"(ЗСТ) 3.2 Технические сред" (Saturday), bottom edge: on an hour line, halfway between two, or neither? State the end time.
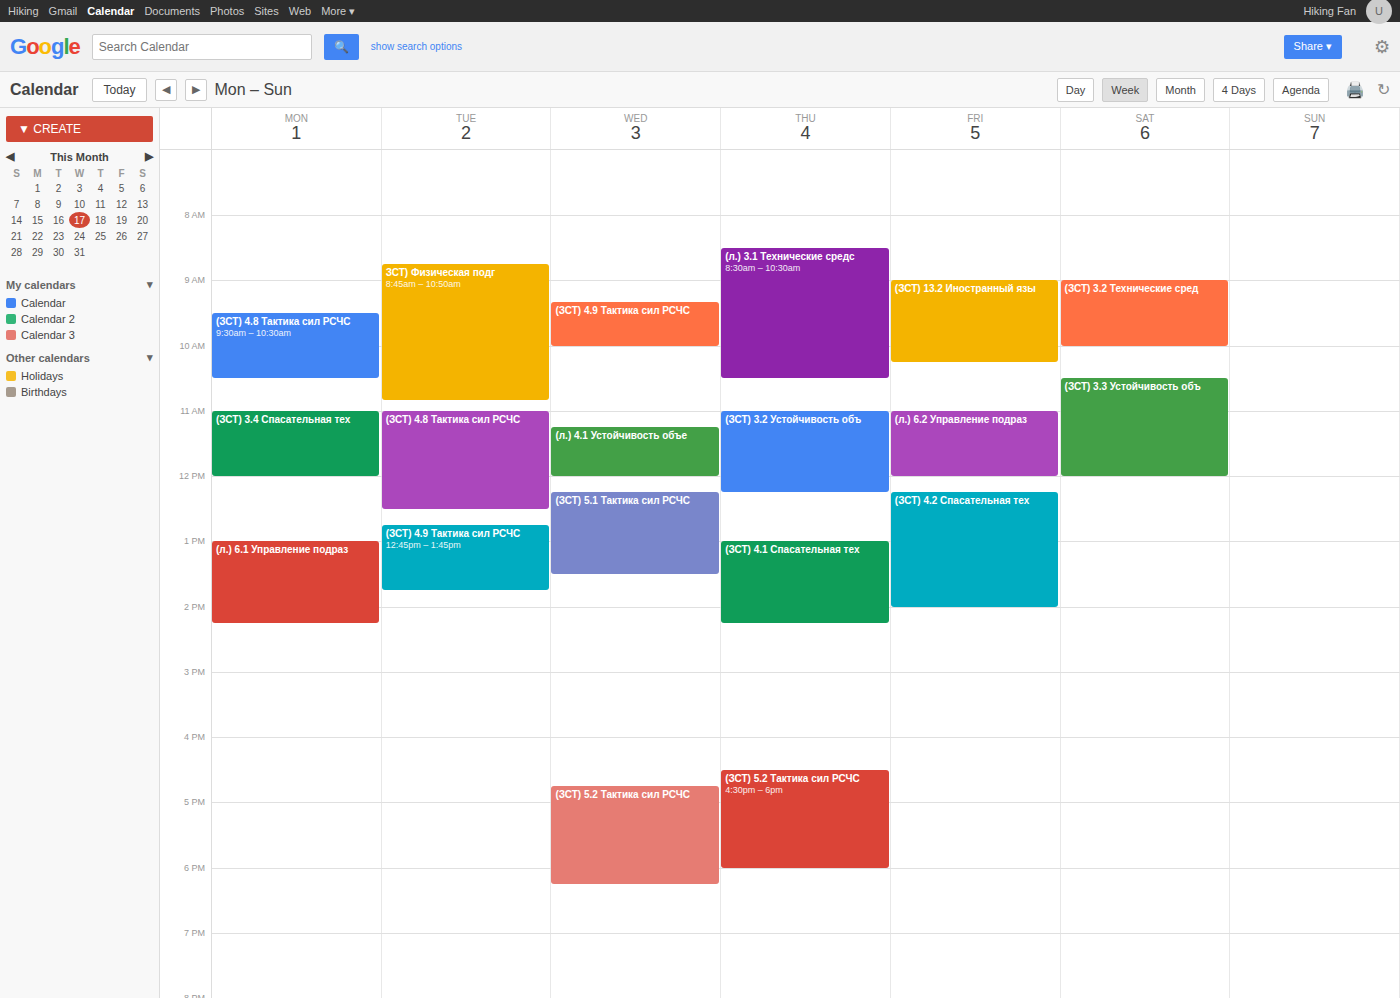
10:00 AM -- exactly on the 10 AM line.